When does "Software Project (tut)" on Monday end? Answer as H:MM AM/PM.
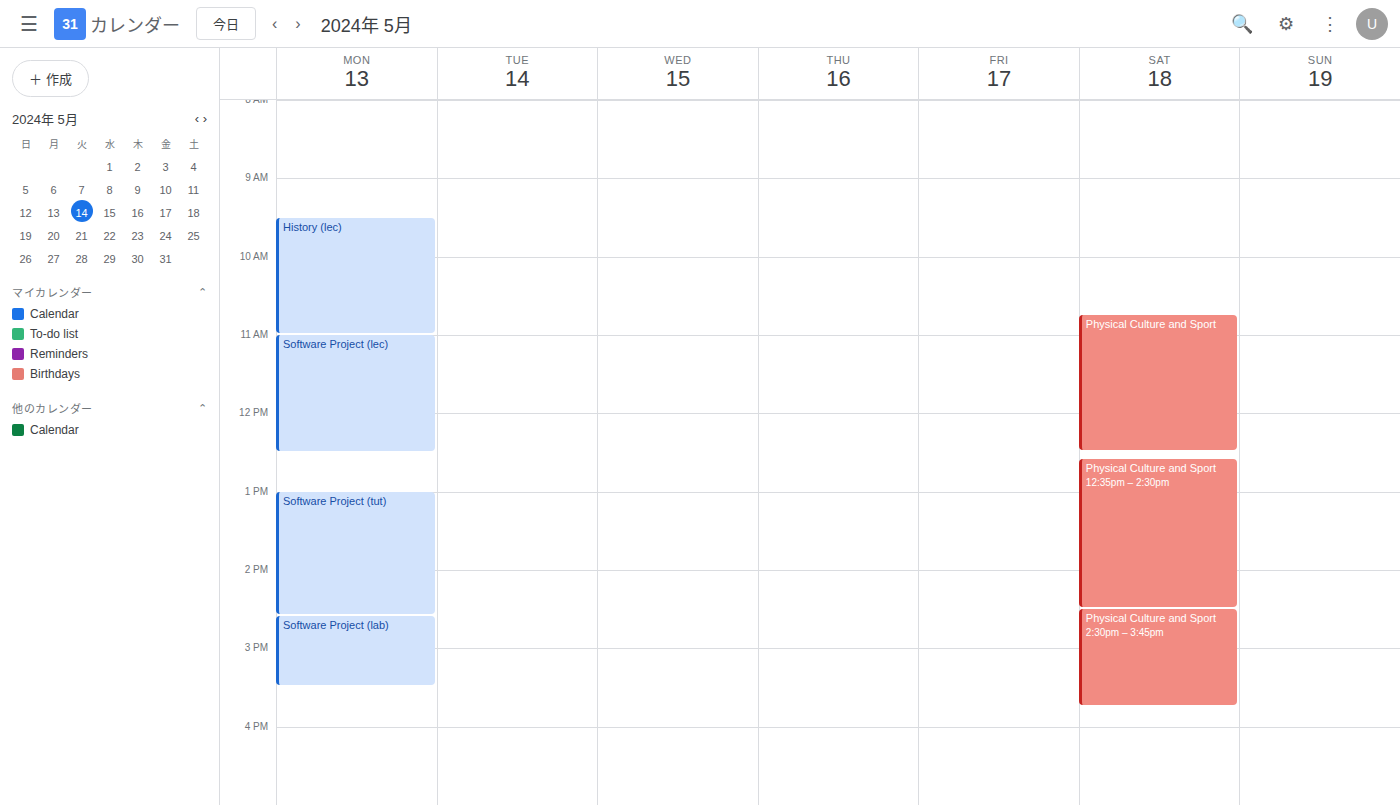
2:35 PM